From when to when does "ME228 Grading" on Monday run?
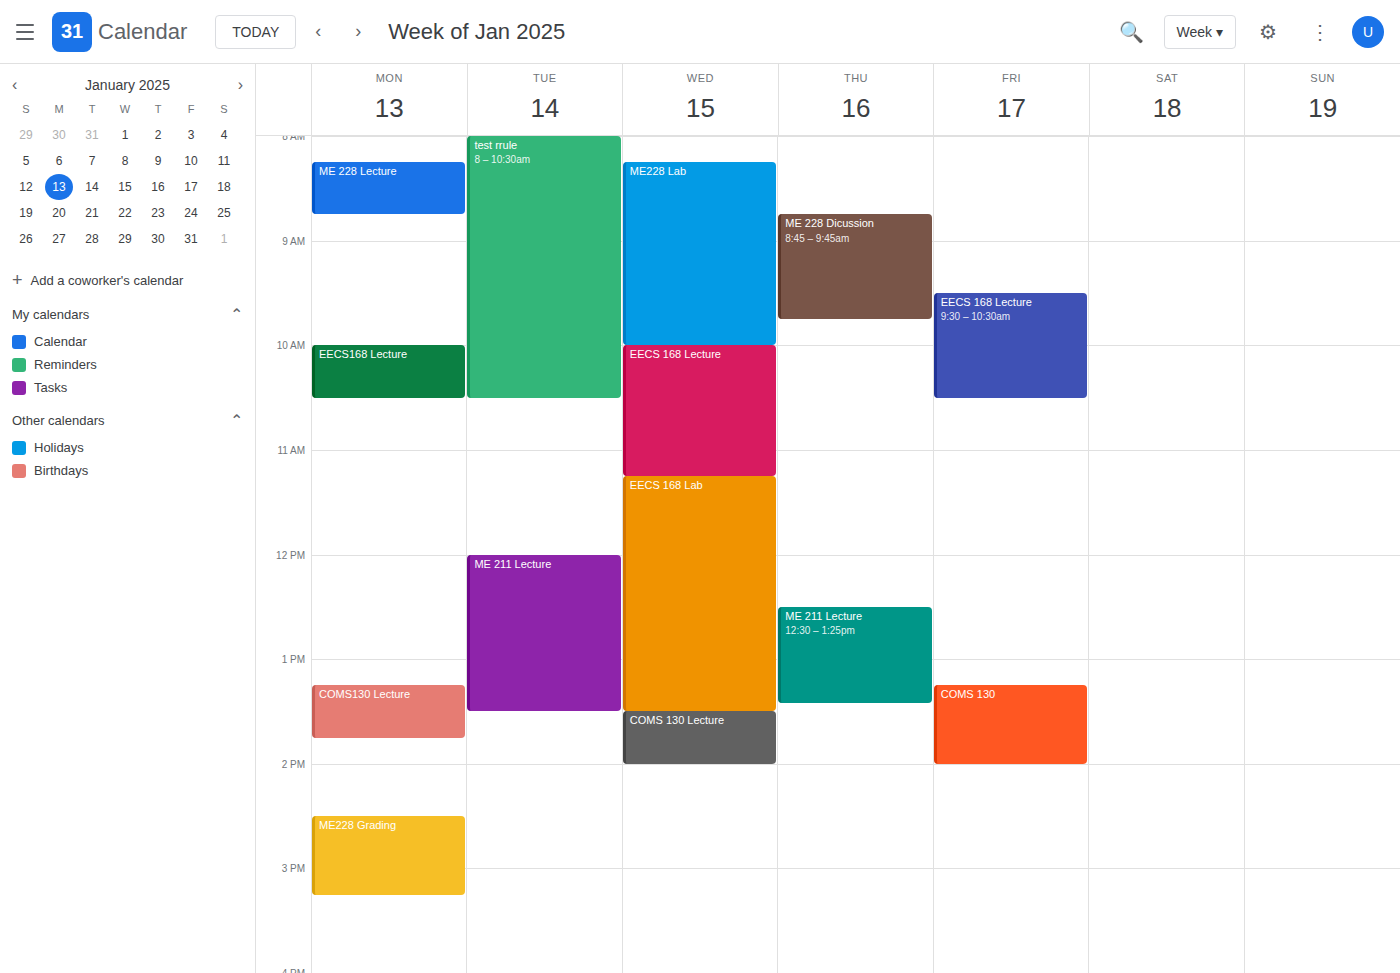
2:30 PM to 3:15 PM